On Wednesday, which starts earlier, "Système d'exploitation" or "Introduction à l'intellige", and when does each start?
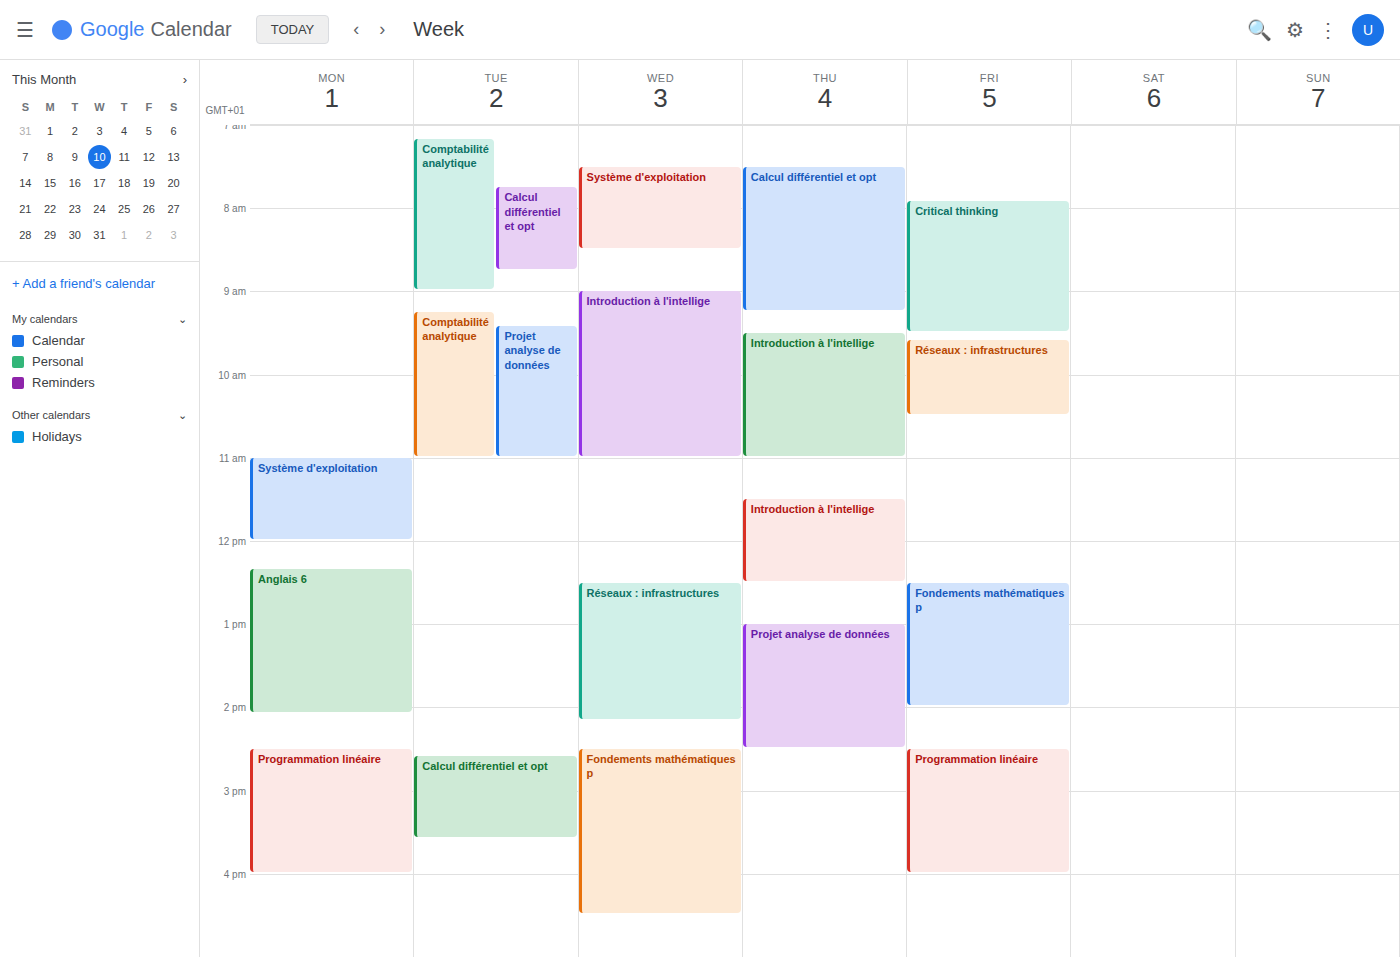
"Système d'exploitation" 7:30 AM; "Introduction à l'intellige" 9:00 AM.